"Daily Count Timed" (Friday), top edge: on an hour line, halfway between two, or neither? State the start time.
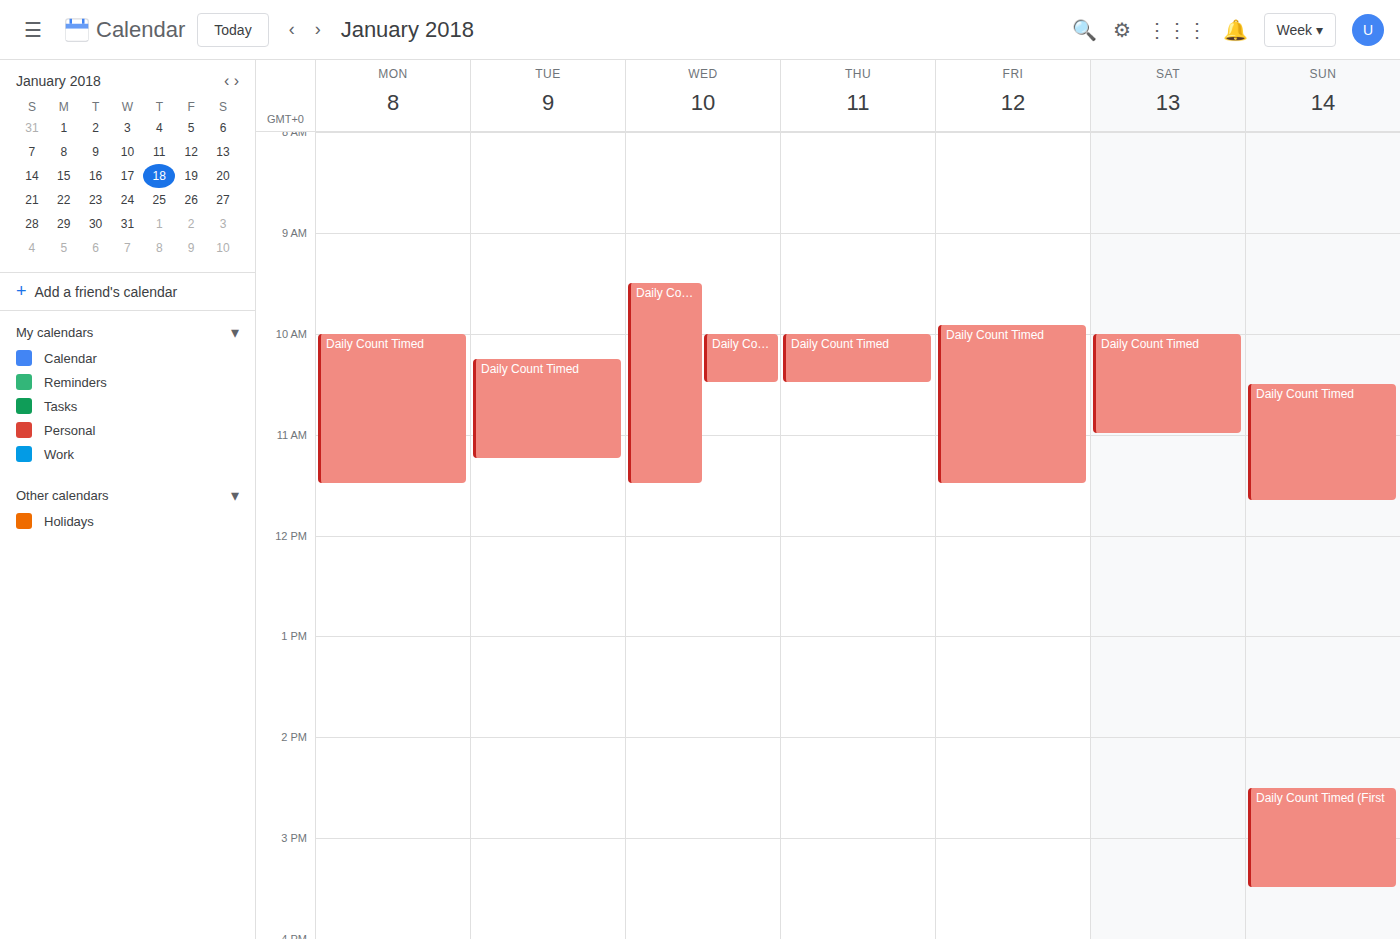
9:55 AM -- neither: 55 minutes below the 9 AM line and 5 minutes above the 10 AM line.